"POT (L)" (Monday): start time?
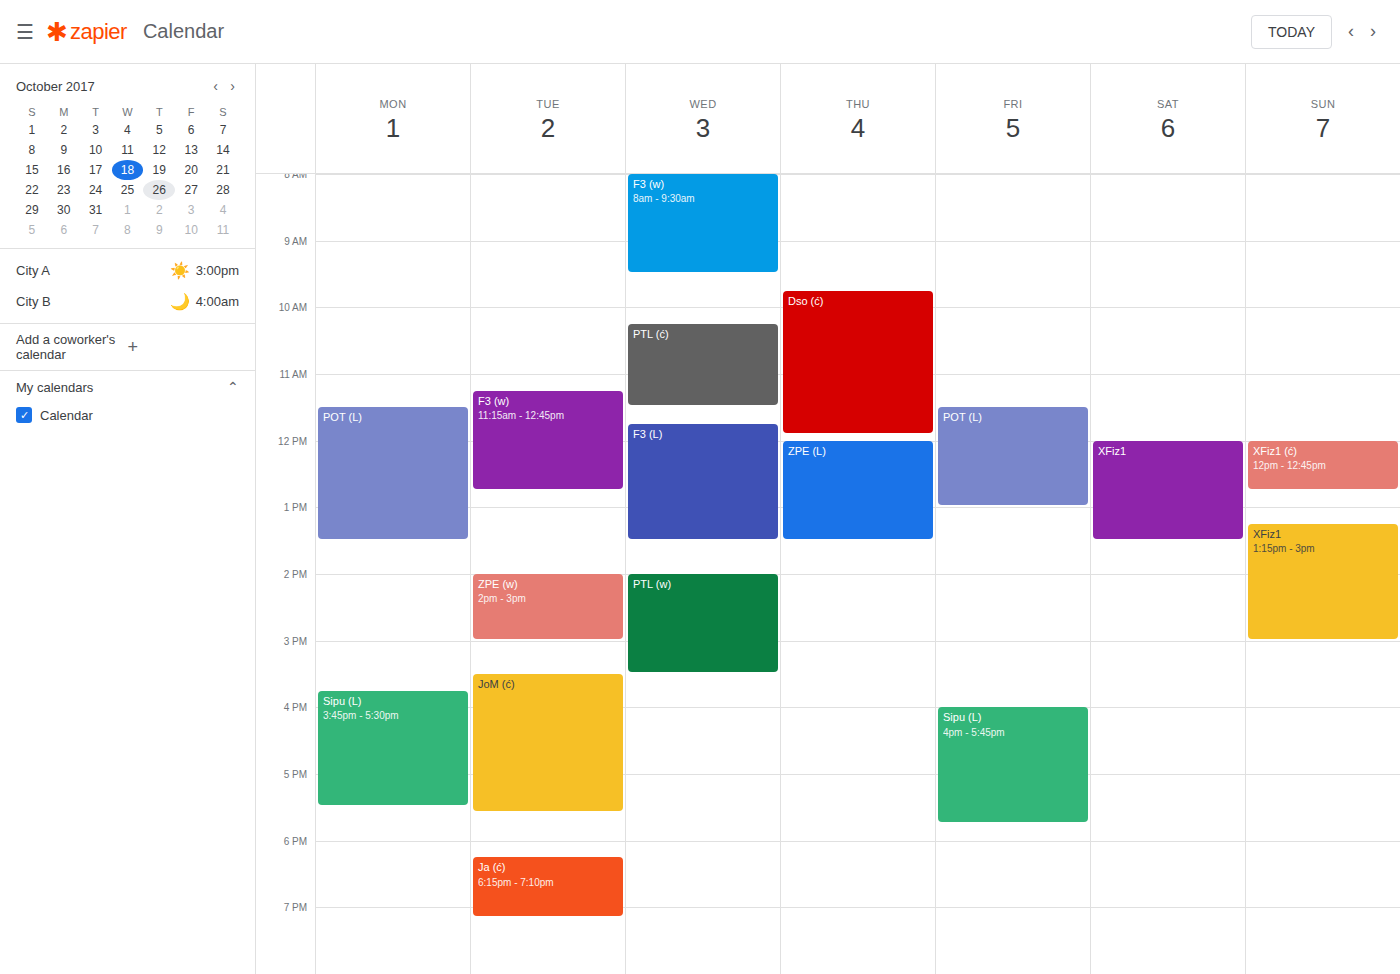
11:30 AM